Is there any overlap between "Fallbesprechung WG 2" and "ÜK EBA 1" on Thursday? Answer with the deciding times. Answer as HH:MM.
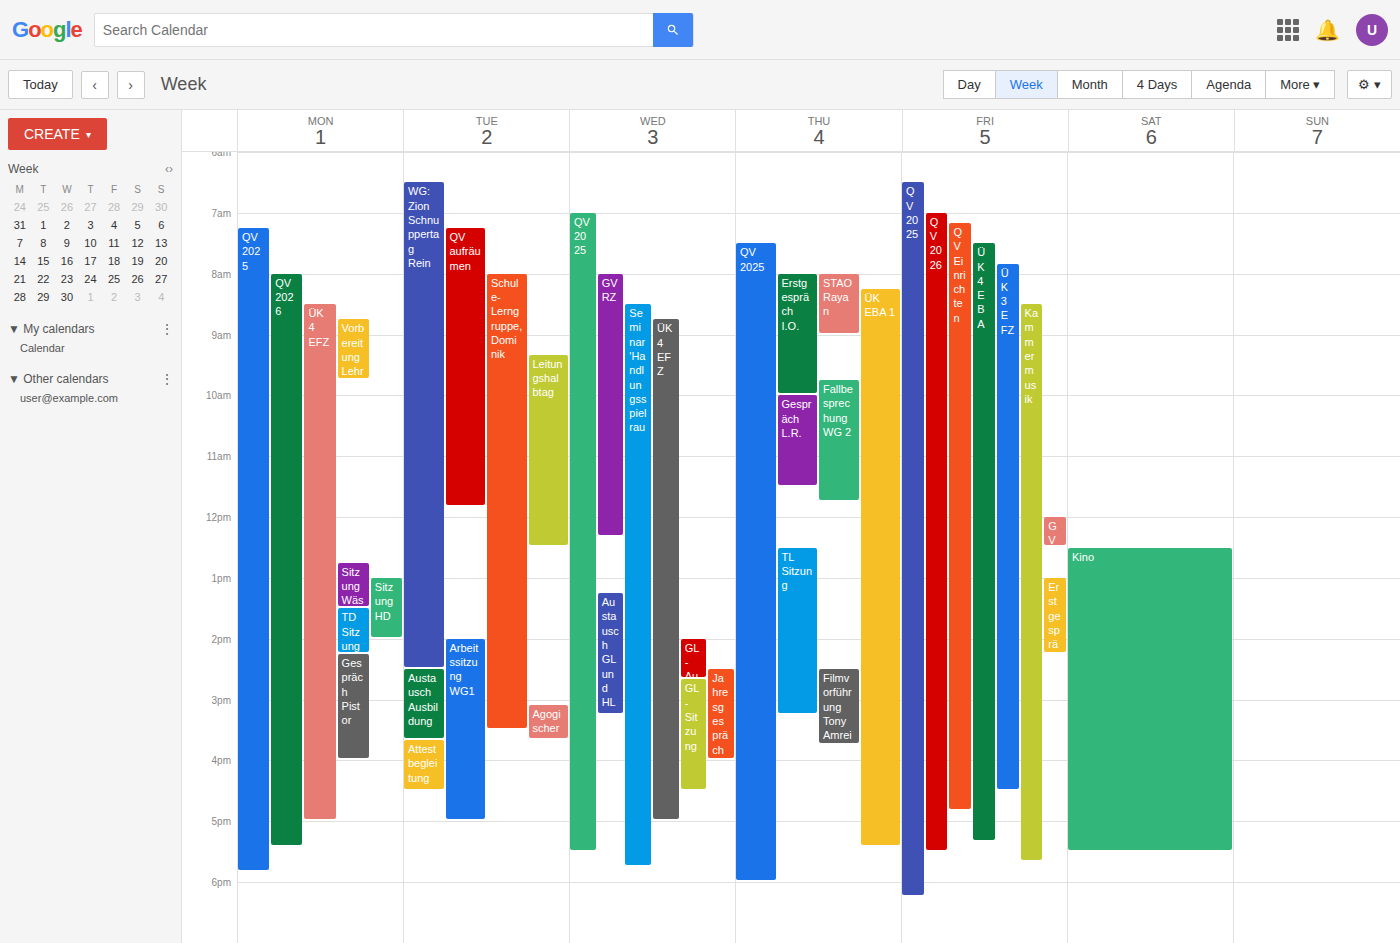
"Fallbesprechung WG 2" runs 09:45 to 11:45, inside "ÜK EBA 1" -- they overlap.